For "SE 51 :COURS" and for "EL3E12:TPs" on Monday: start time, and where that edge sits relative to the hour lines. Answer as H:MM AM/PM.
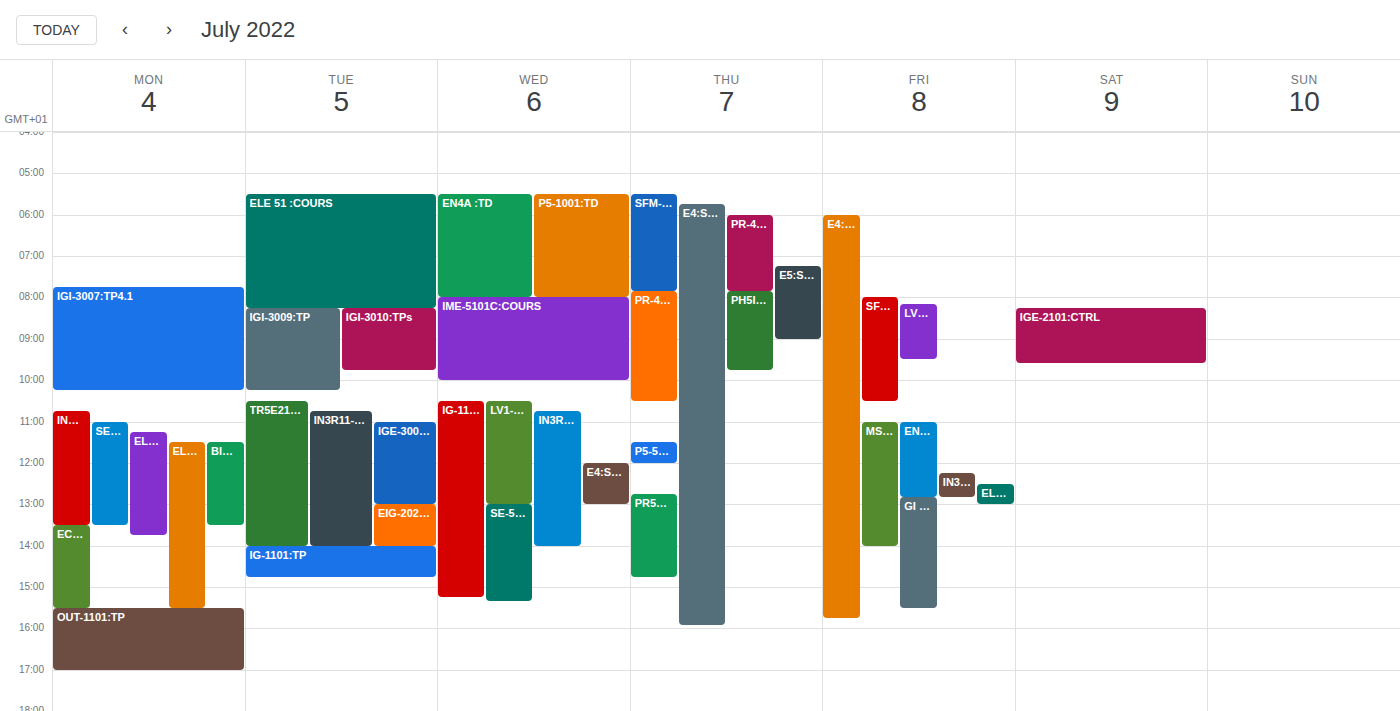
"SE 51 :COURS": 11:00 AM, exactly on the 11 AM line. "EL3E12:TPs": 11:30 AM, halfway between the 11 AM and 12 PM lines.